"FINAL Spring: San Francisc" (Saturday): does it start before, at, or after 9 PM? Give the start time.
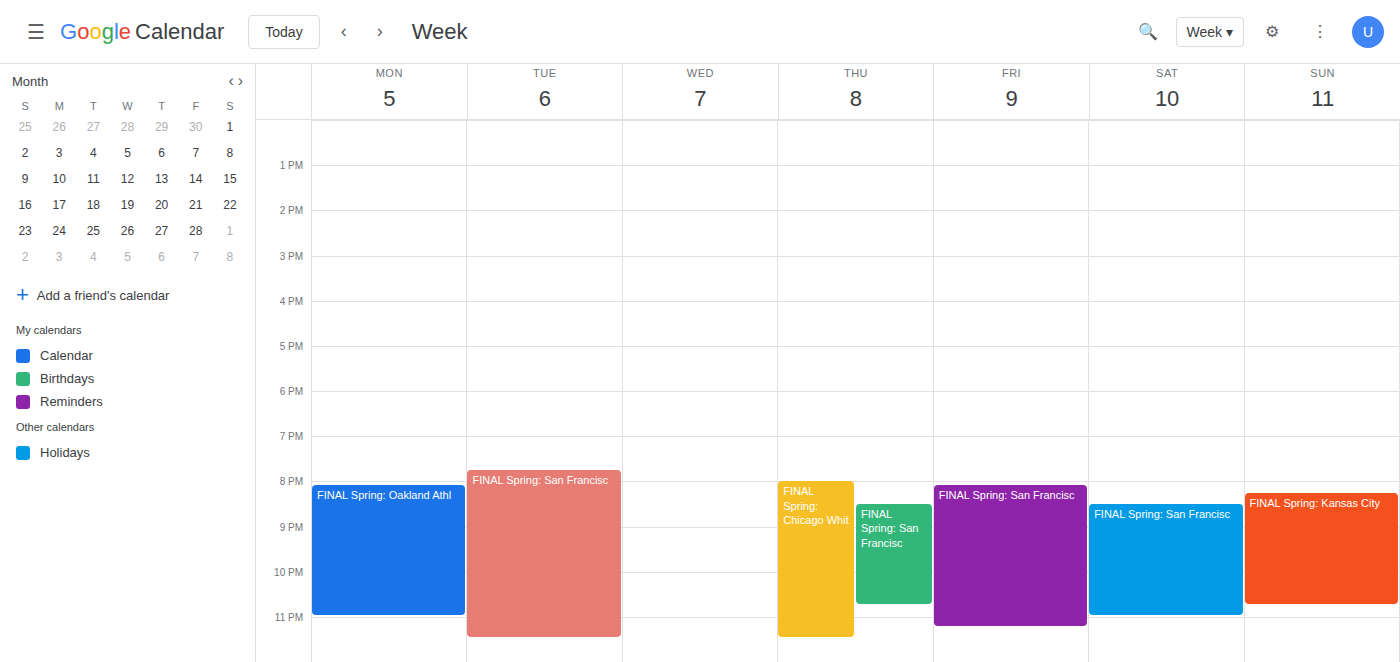
8:30 PM -- before 9 PM, 30 minutes above the 9 PM line.